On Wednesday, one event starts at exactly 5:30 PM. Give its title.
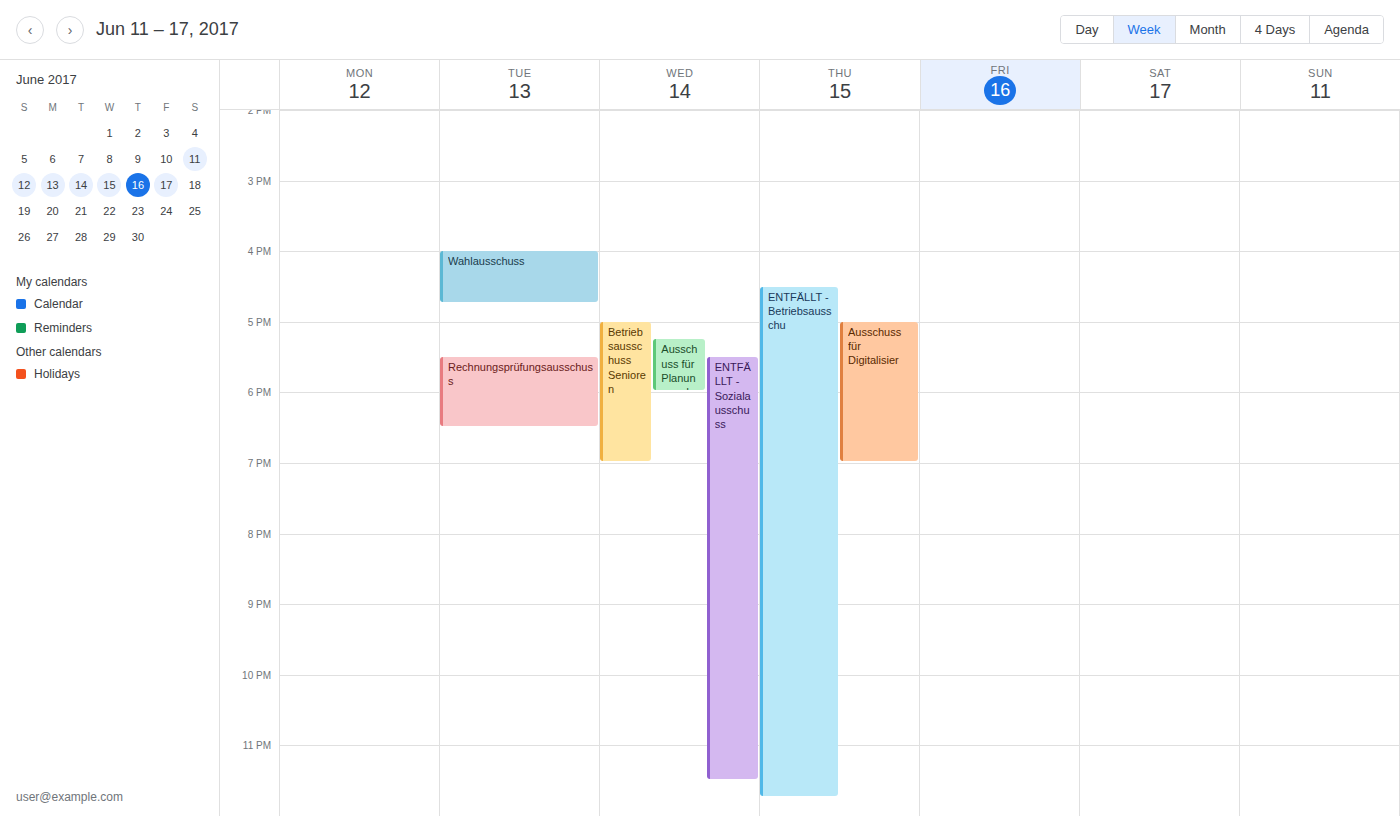
"ENTFÄLLT - Sozialausschuss"